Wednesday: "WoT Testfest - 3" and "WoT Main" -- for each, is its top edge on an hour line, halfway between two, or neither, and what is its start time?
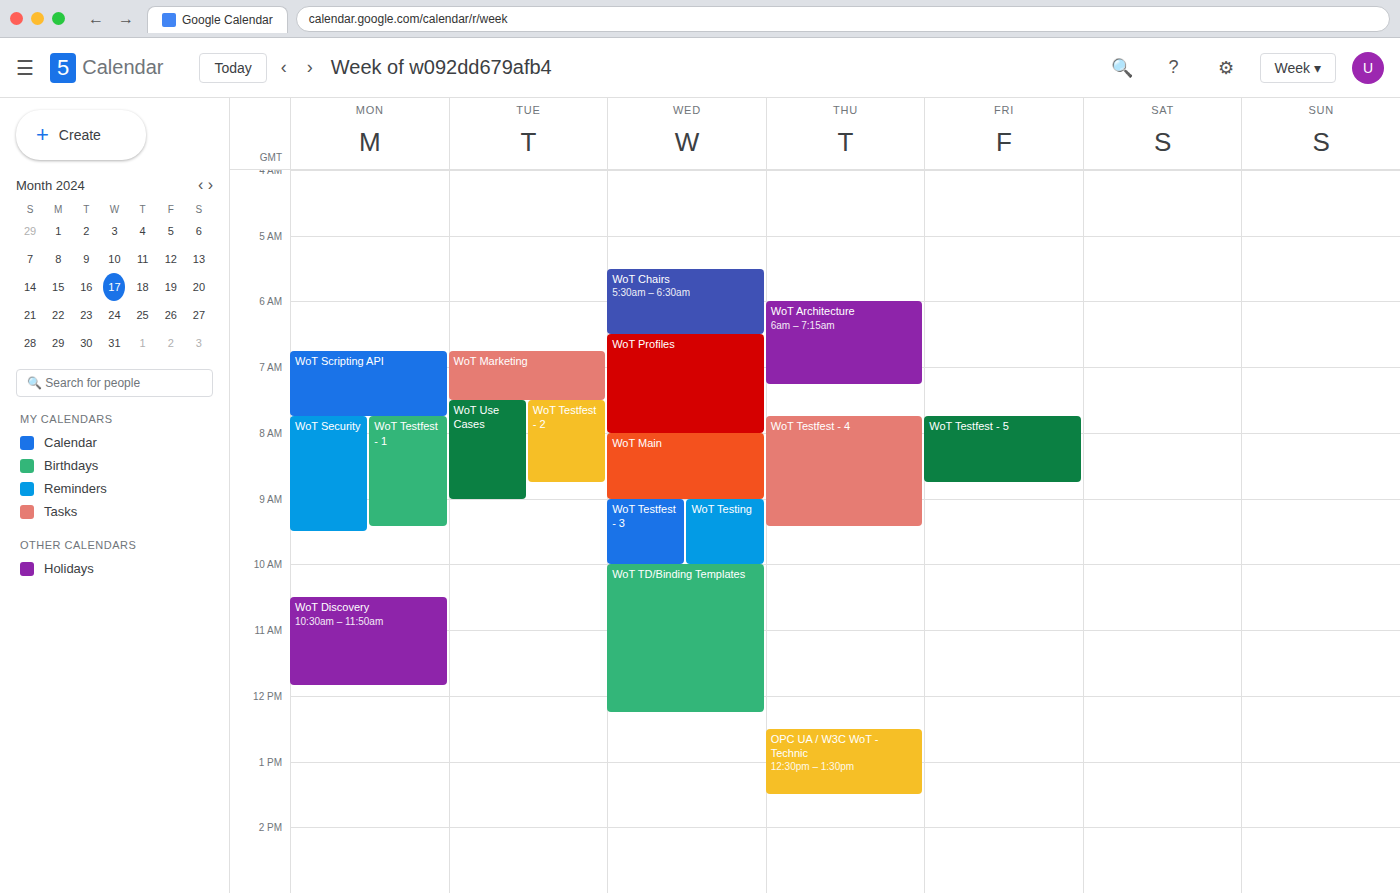
"WoT Testfest - 3": 9:00 AM, exactly on the 9 AM line. "WoT Main": 8:00 AM, exactly on the 8 AM line.